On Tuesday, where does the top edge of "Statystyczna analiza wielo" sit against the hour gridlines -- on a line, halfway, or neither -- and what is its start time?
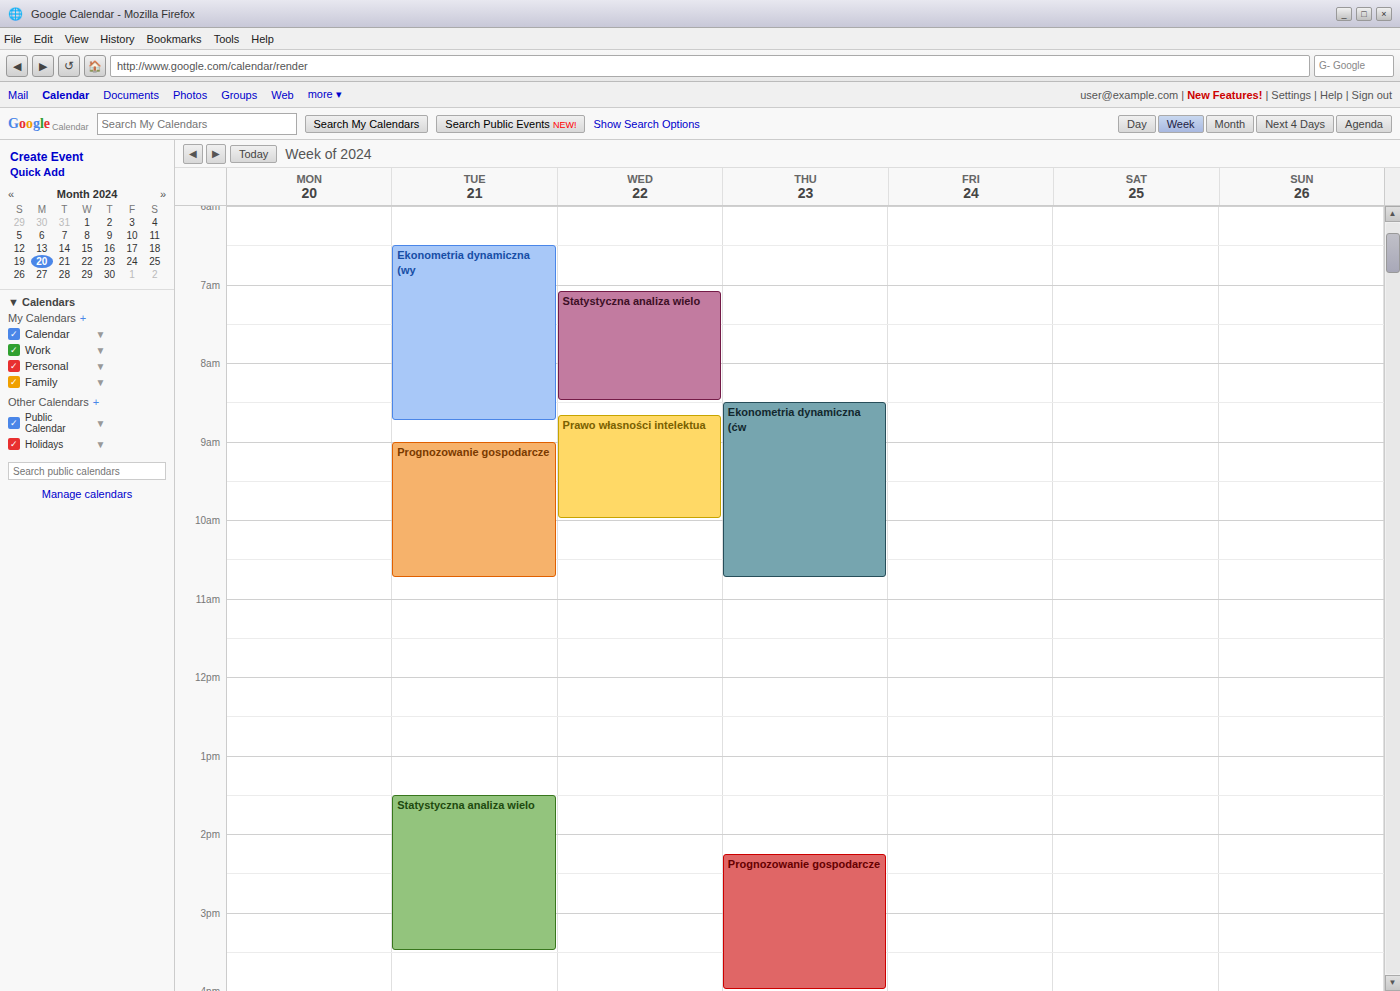
1:30 PM -- halfway between the 1 PM and 2 PM lines.